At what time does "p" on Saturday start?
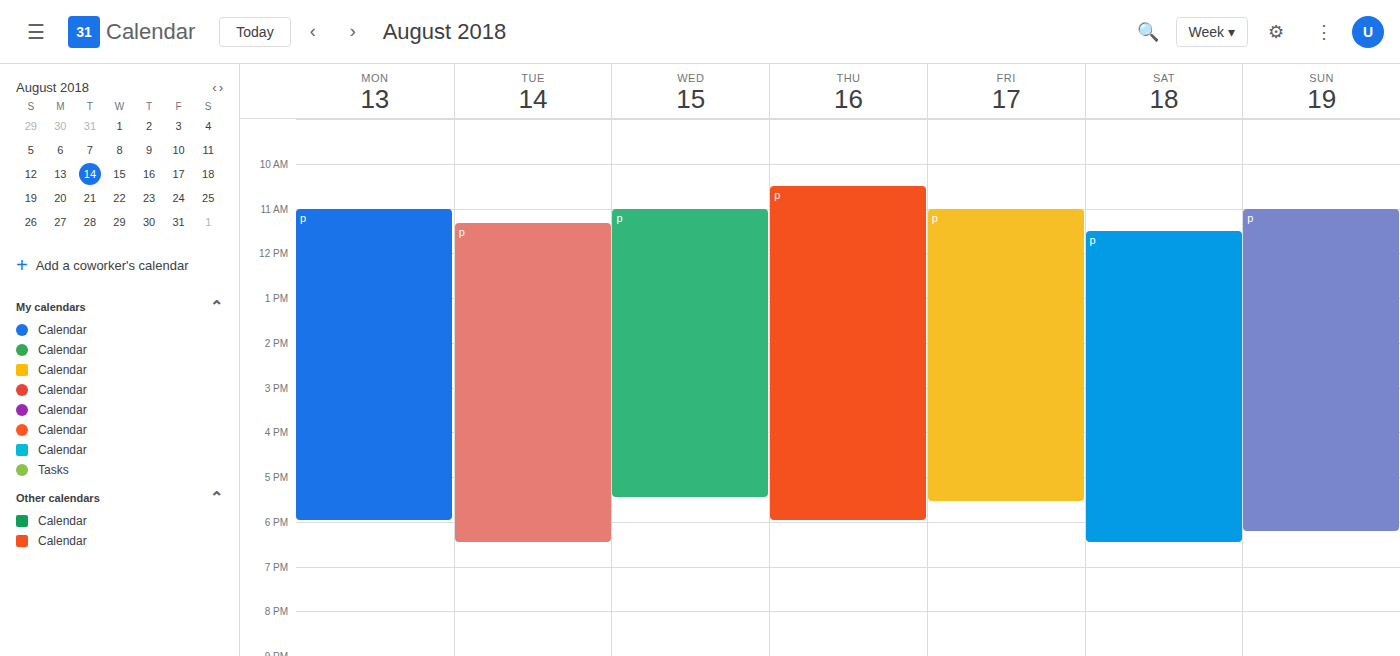
11:30 AM